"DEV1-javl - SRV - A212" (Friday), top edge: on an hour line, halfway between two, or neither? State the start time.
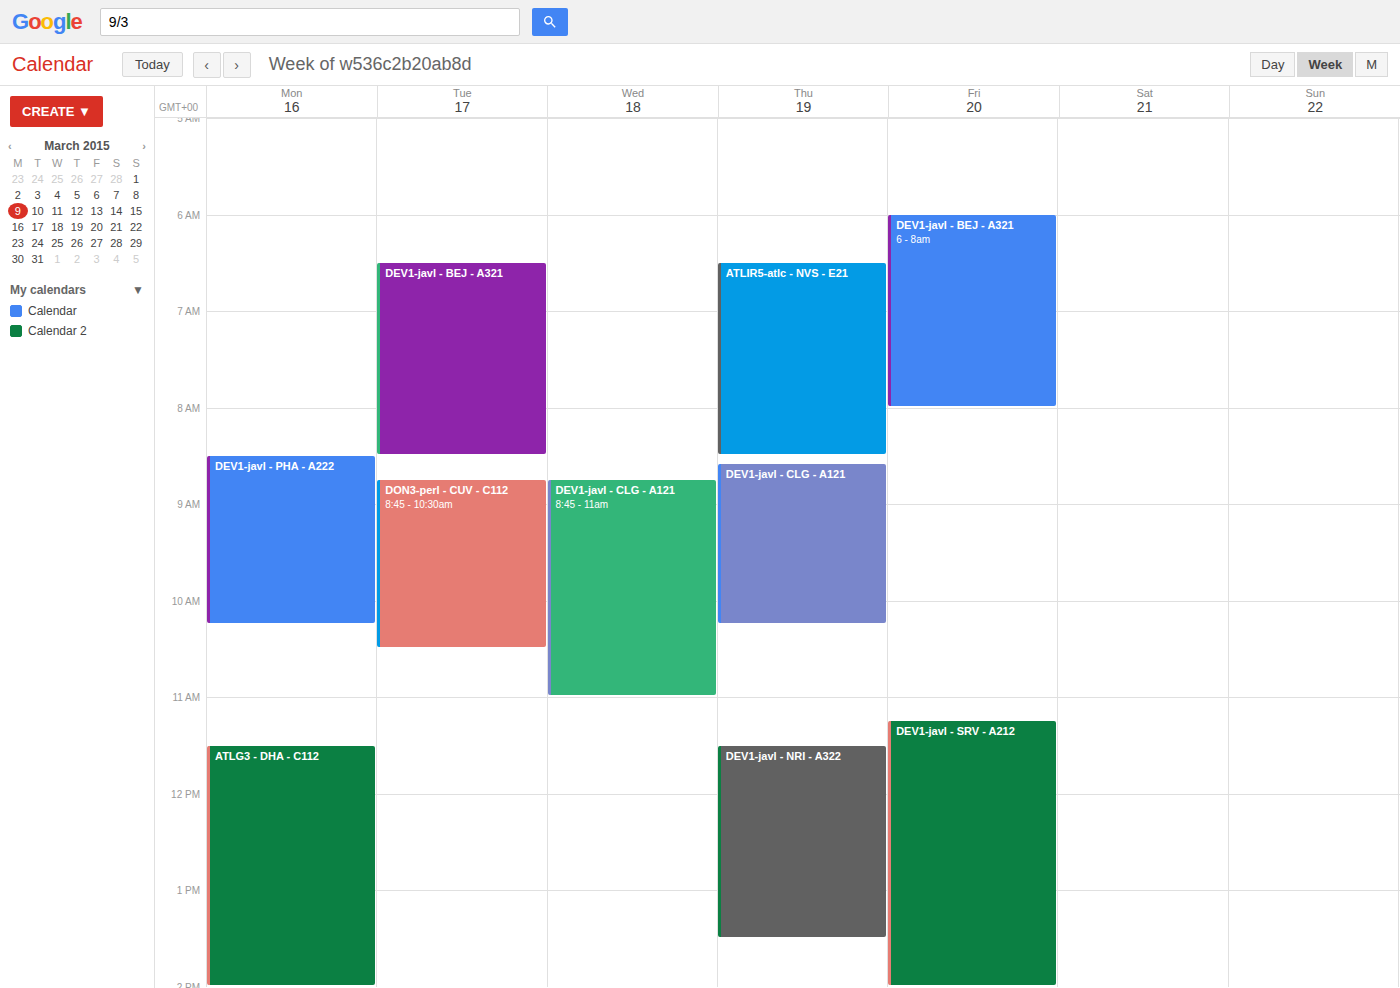
11:15 AM -- neither: a quarter of the way from the 11 AM line to the 12 PM line.